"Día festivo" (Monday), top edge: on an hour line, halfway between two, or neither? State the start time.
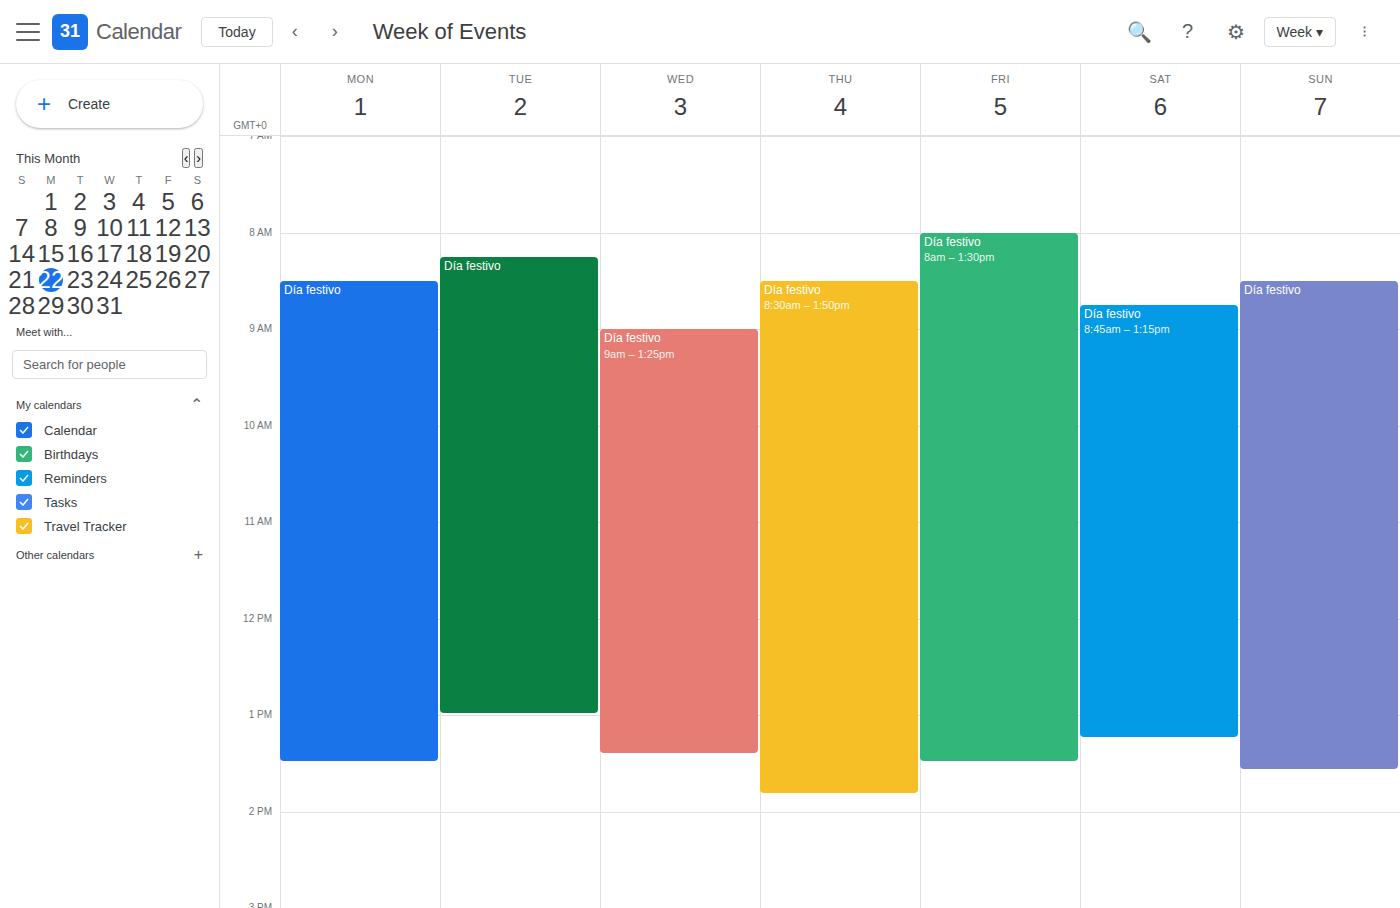
8:30 AM -- halfway between the 8 AM and 9 AM lines.